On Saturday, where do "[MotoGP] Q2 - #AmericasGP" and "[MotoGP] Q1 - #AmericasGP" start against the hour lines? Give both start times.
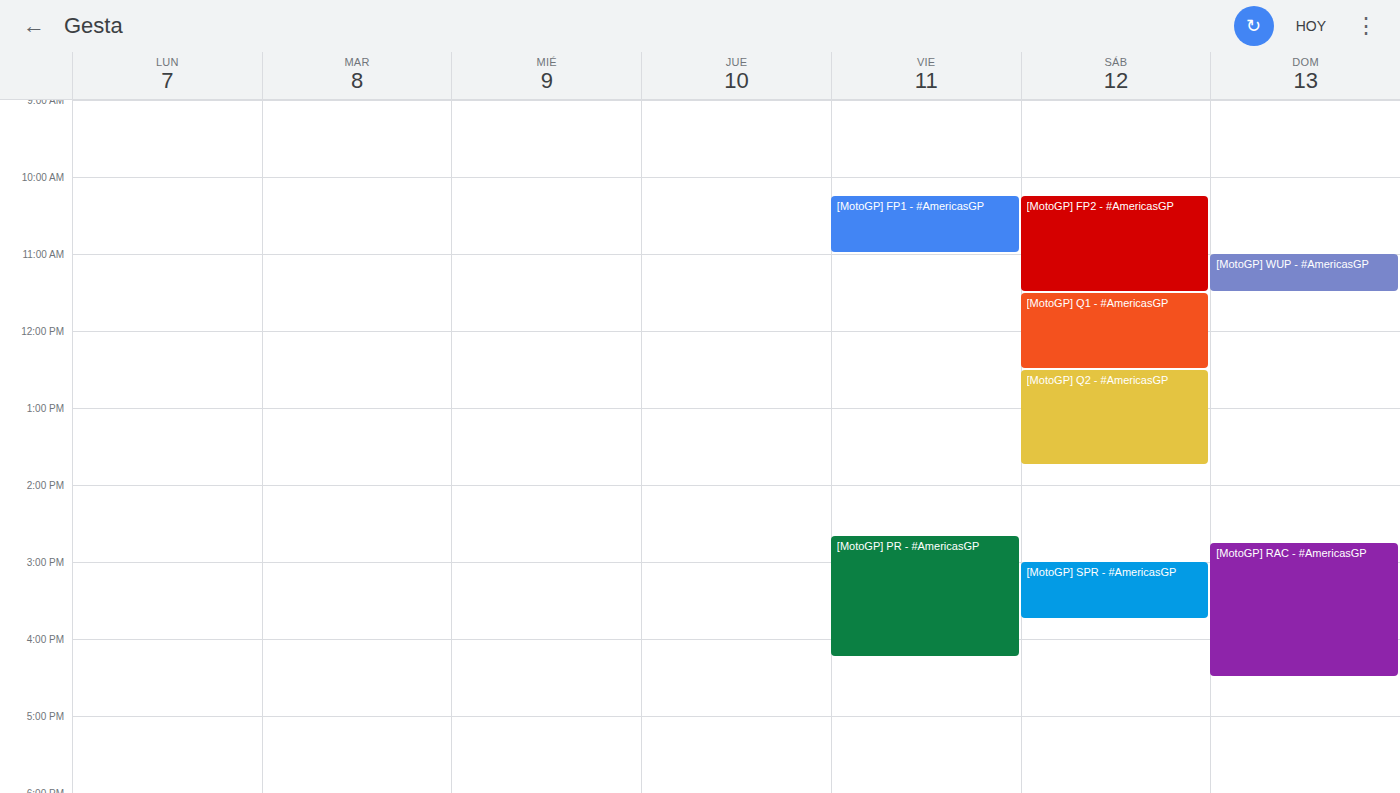
"[MotoGP] Q2 - #AmericasGP": 12:30 PM, halfway between the 12 PM and 1 PM lines. "[MotoGP] Q1 - #AmericasGP": 11:30 AM, halfway between the 11 AM and 12 PM lines.